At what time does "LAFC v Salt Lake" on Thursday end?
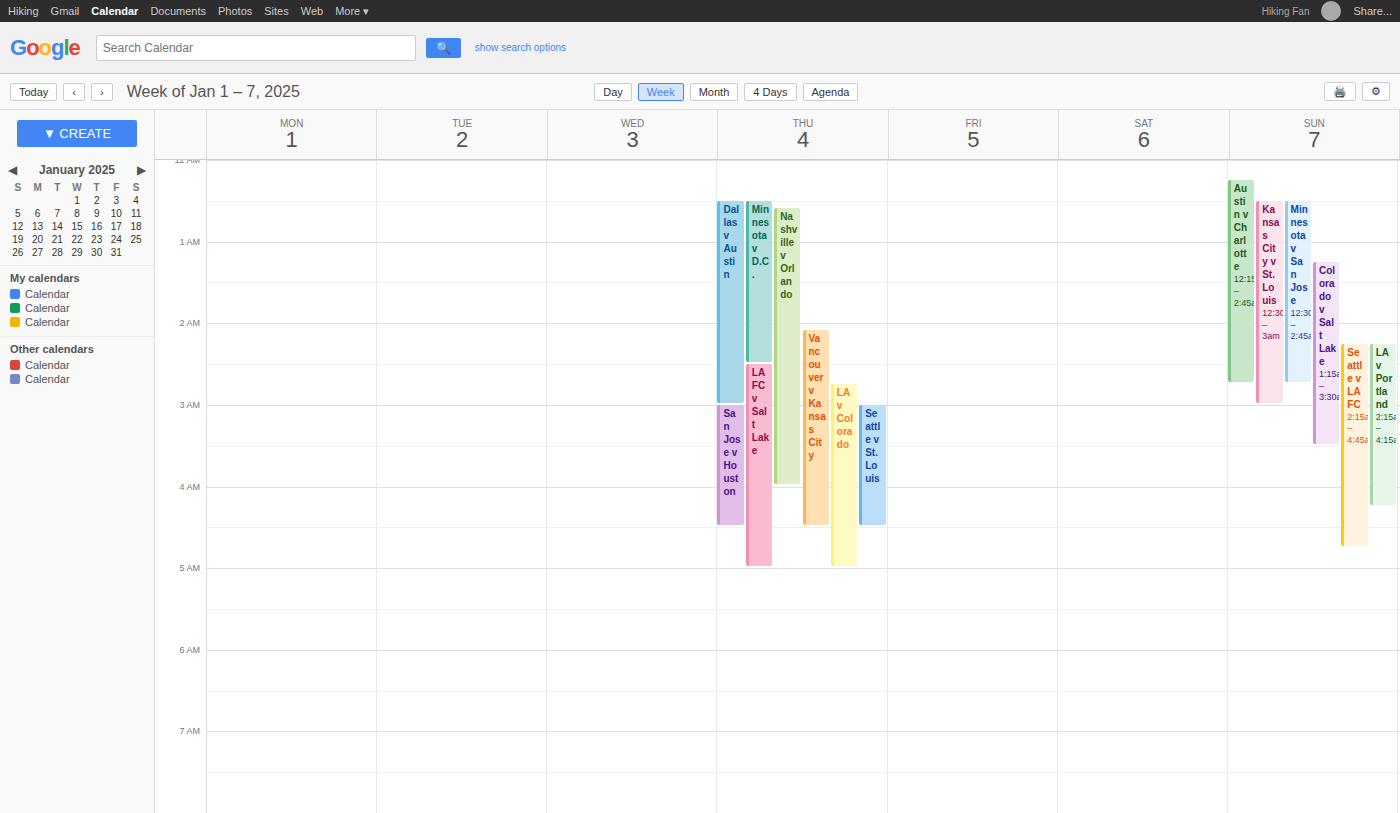
5:00 AM